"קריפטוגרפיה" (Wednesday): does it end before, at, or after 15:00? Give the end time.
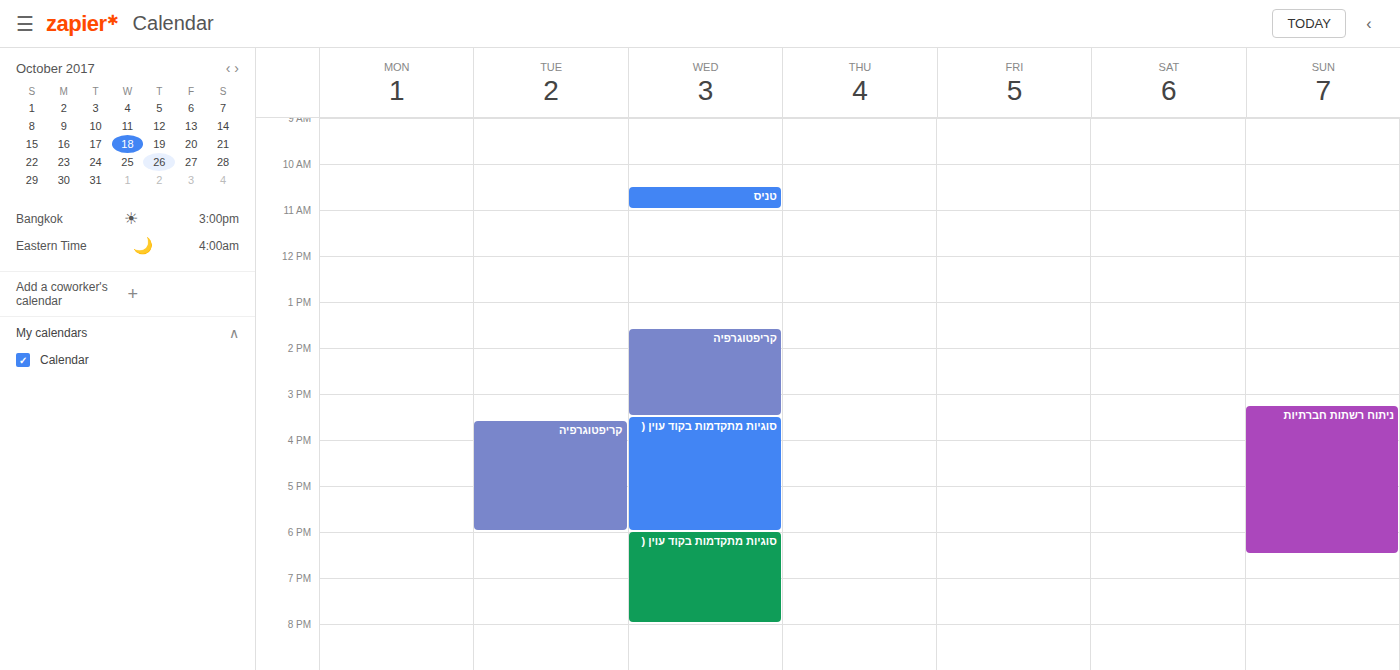
15:30 -- after 15:00, 30 minutes below the 15:00 line.